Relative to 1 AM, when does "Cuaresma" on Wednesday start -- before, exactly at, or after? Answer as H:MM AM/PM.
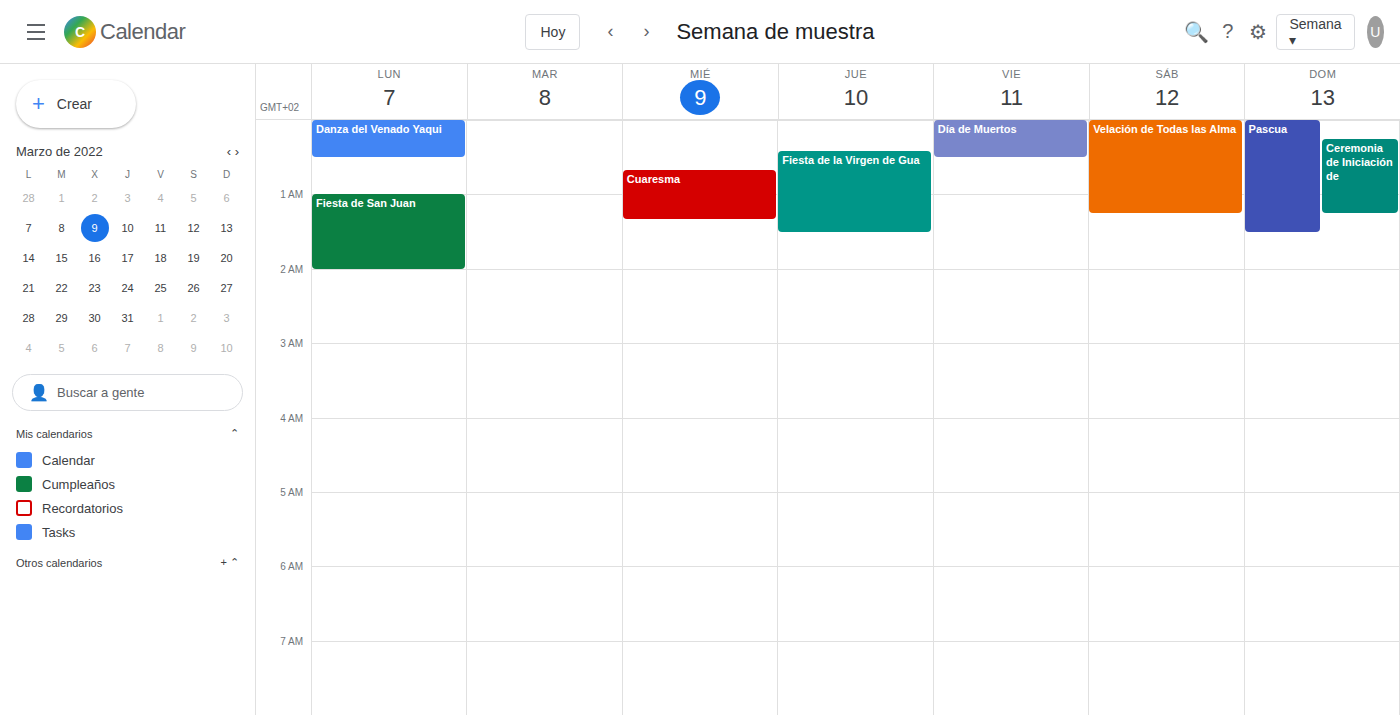
12:40 AM -- before 1 AM, 20 minutes above the 1 AM line.